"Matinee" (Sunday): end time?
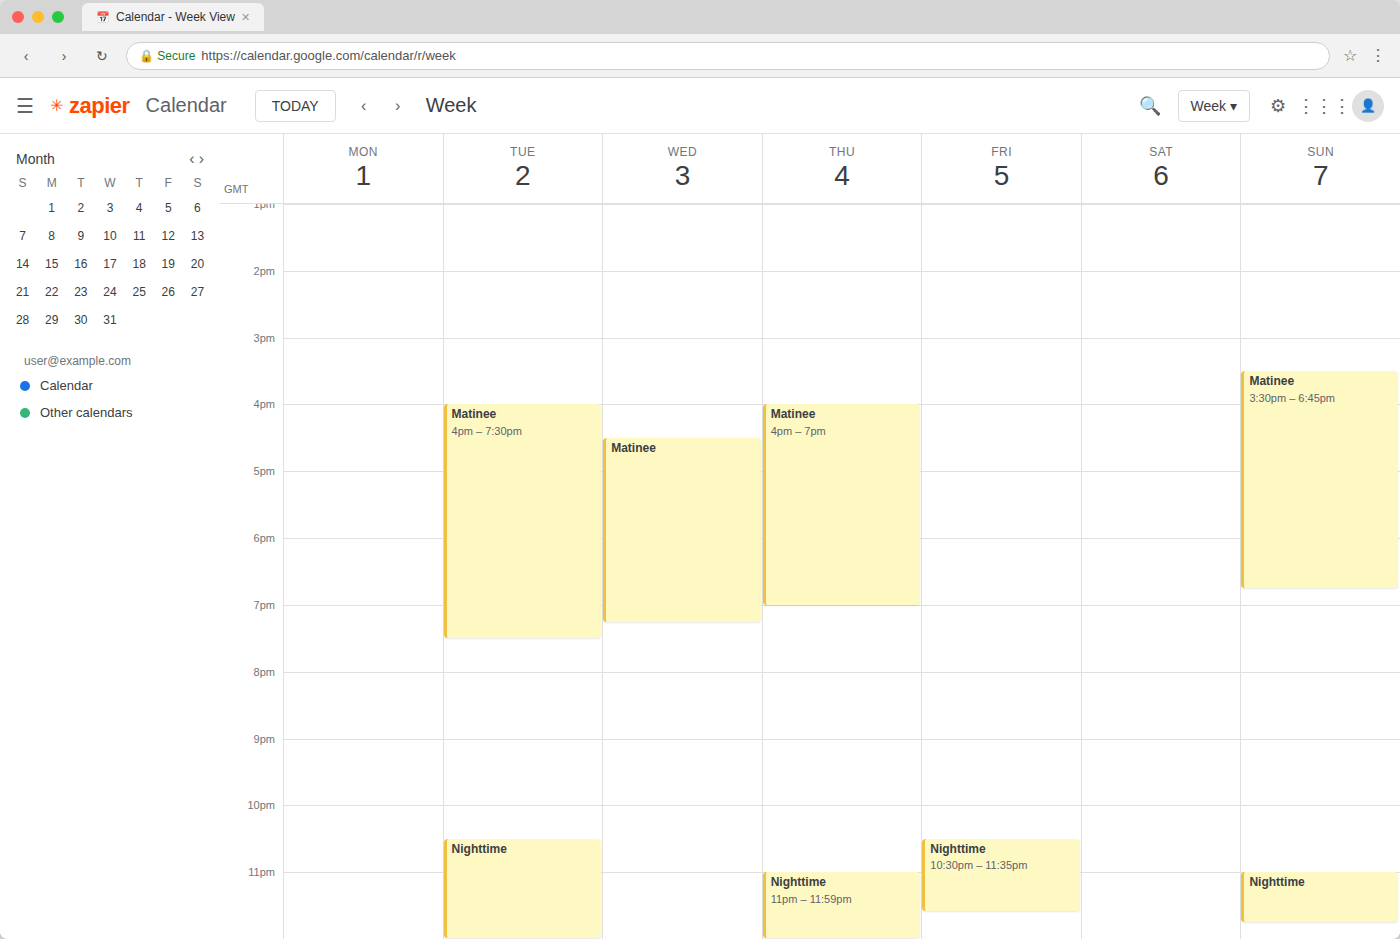
6:45 PM